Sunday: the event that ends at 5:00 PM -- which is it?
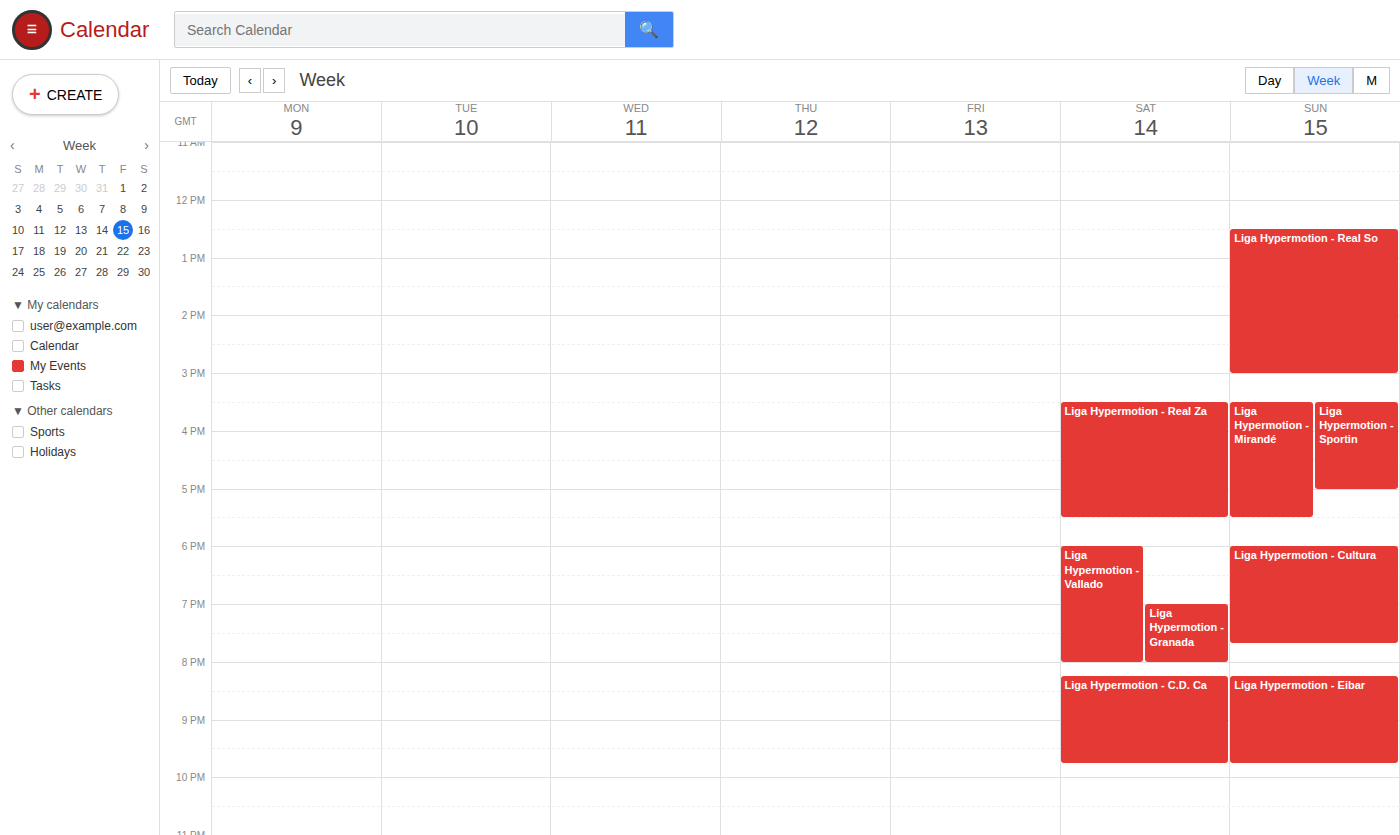
"Liga Hypermotion - Sportin"